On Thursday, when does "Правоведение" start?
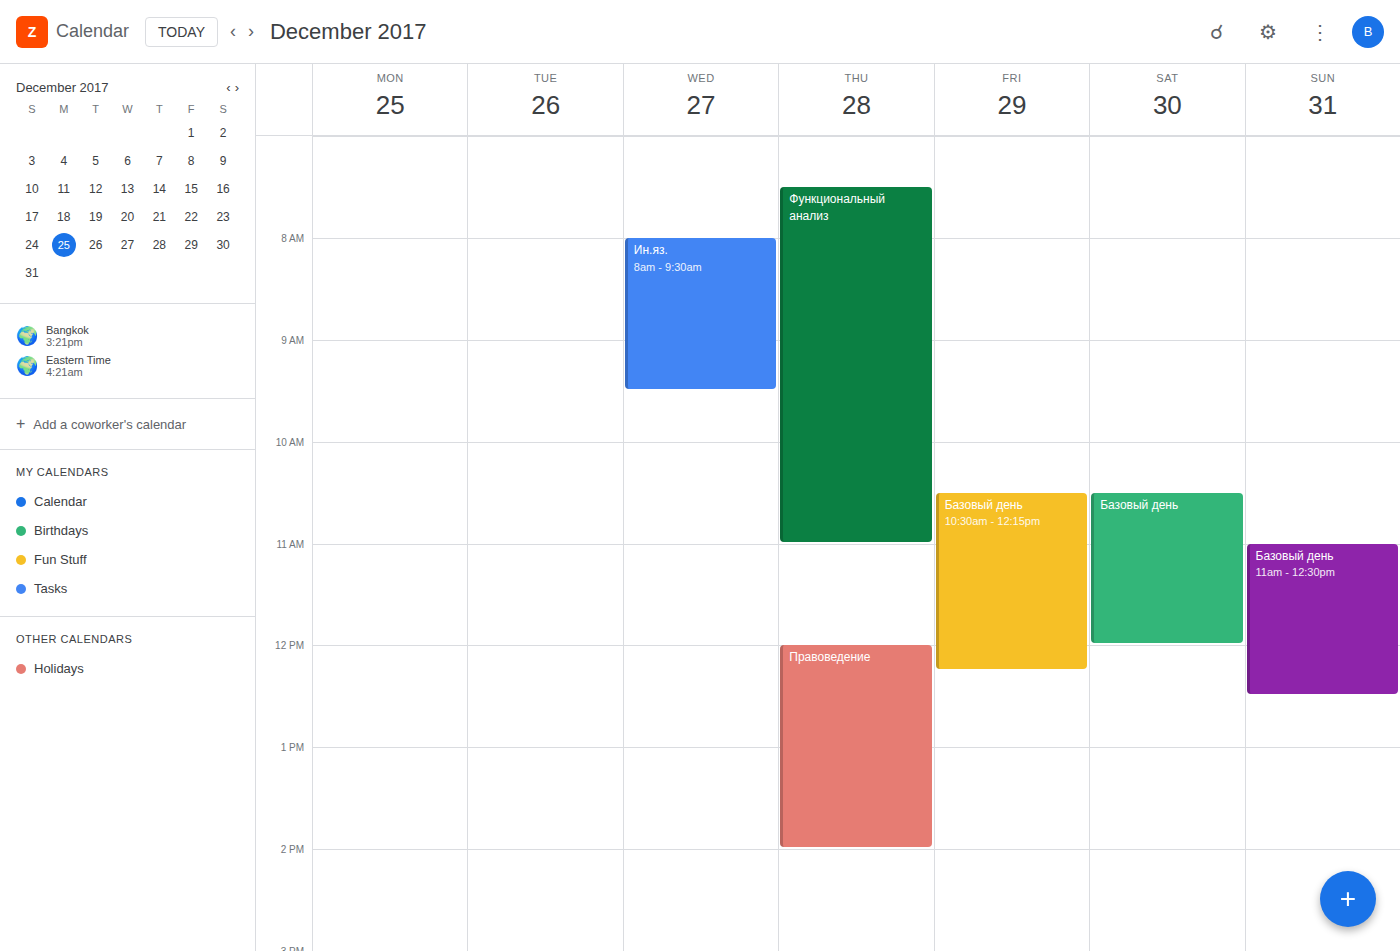
12:00